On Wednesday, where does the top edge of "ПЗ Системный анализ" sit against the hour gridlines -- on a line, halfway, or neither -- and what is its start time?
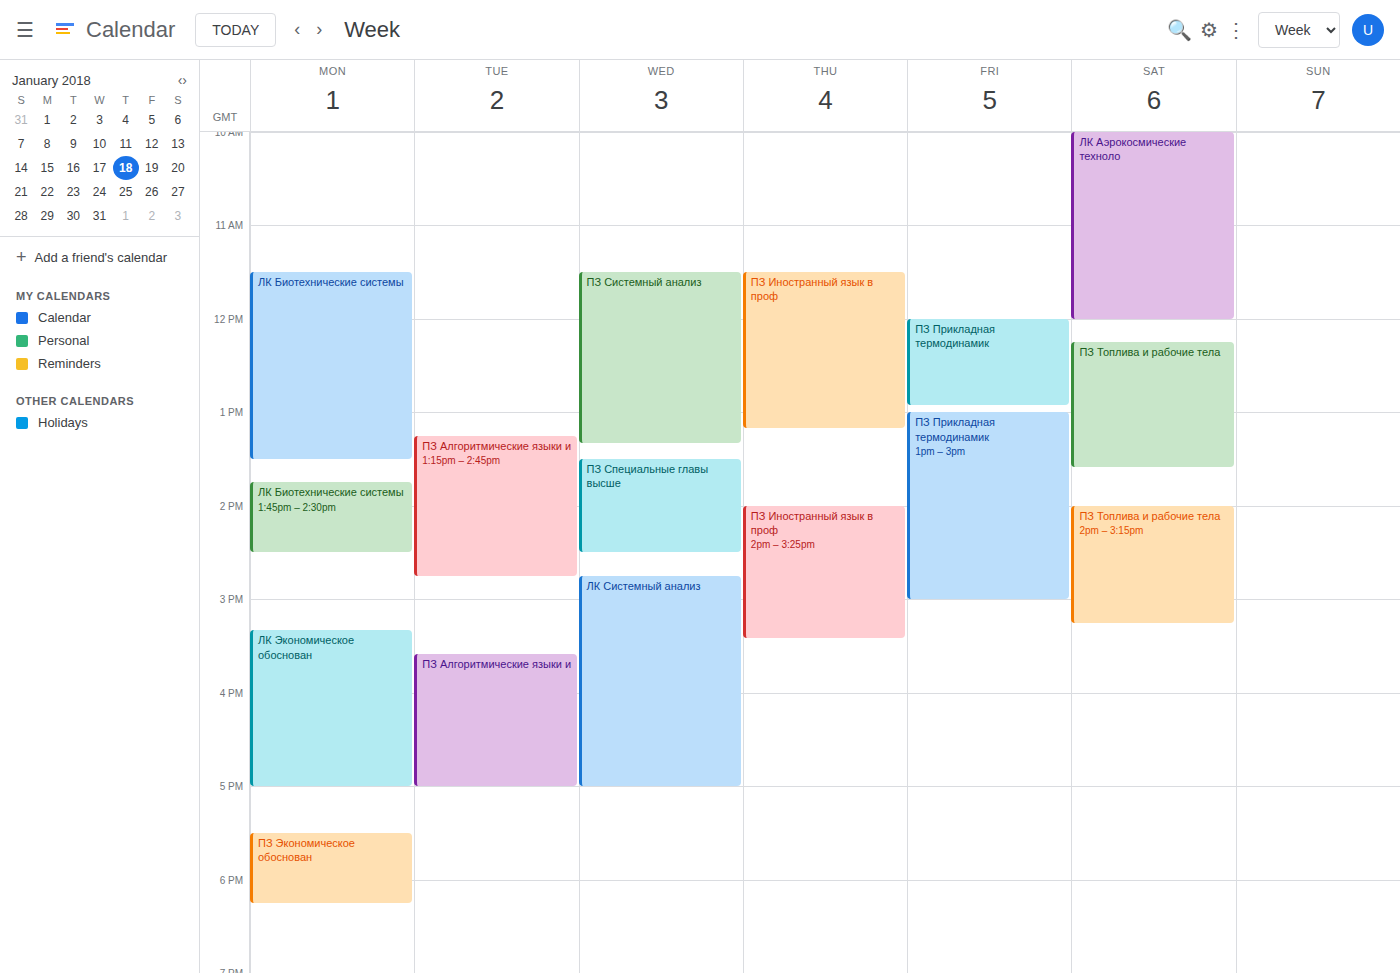
11:30 AM -- halfway between the 11 AM and 12 PM lines.